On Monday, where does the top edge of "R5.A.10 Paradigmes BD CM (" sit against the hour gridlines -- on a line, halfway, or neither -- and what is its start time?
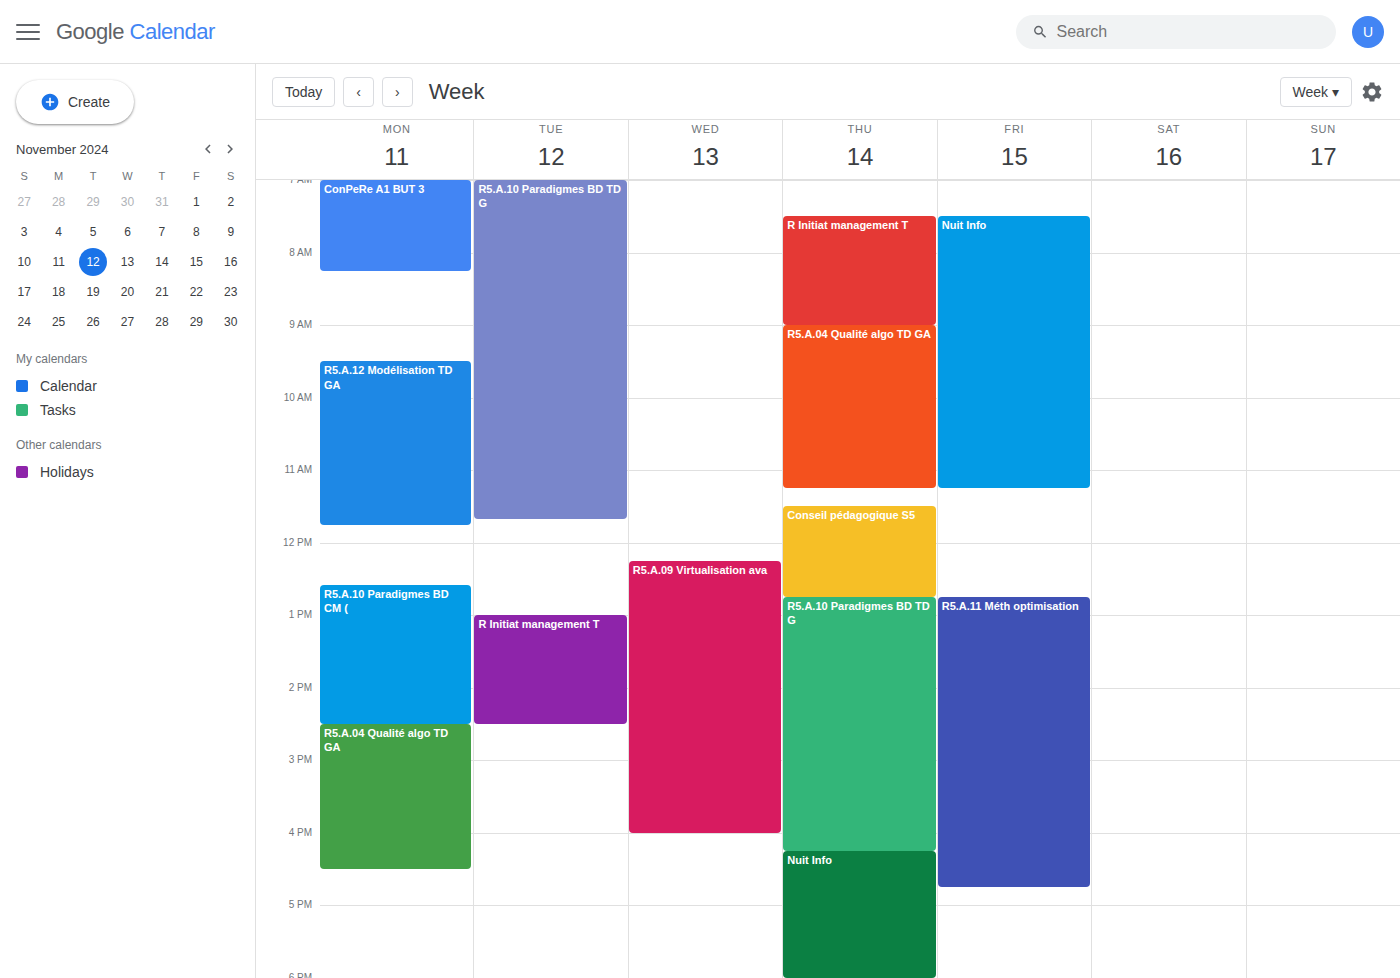
12:35 PM -- neither: 35 minutes below the 12 PM line and 25 minutes above the 1 PM line.